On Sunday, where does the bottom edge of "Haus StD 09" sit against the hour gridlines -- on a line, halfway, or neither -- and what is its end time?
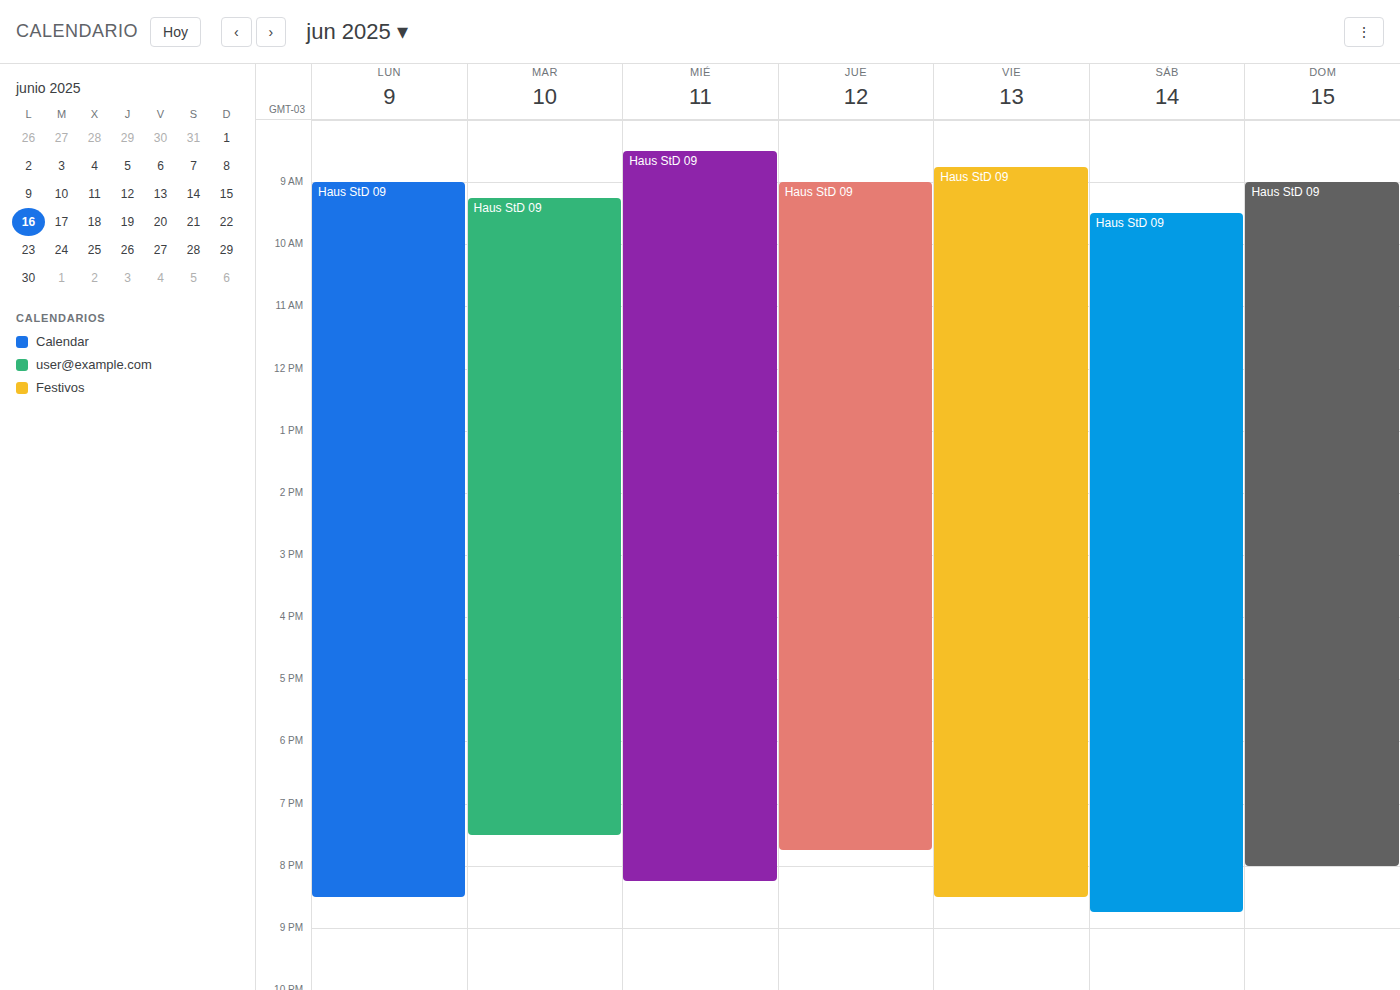
8:00 PM -- exactly on the 8 PM line.